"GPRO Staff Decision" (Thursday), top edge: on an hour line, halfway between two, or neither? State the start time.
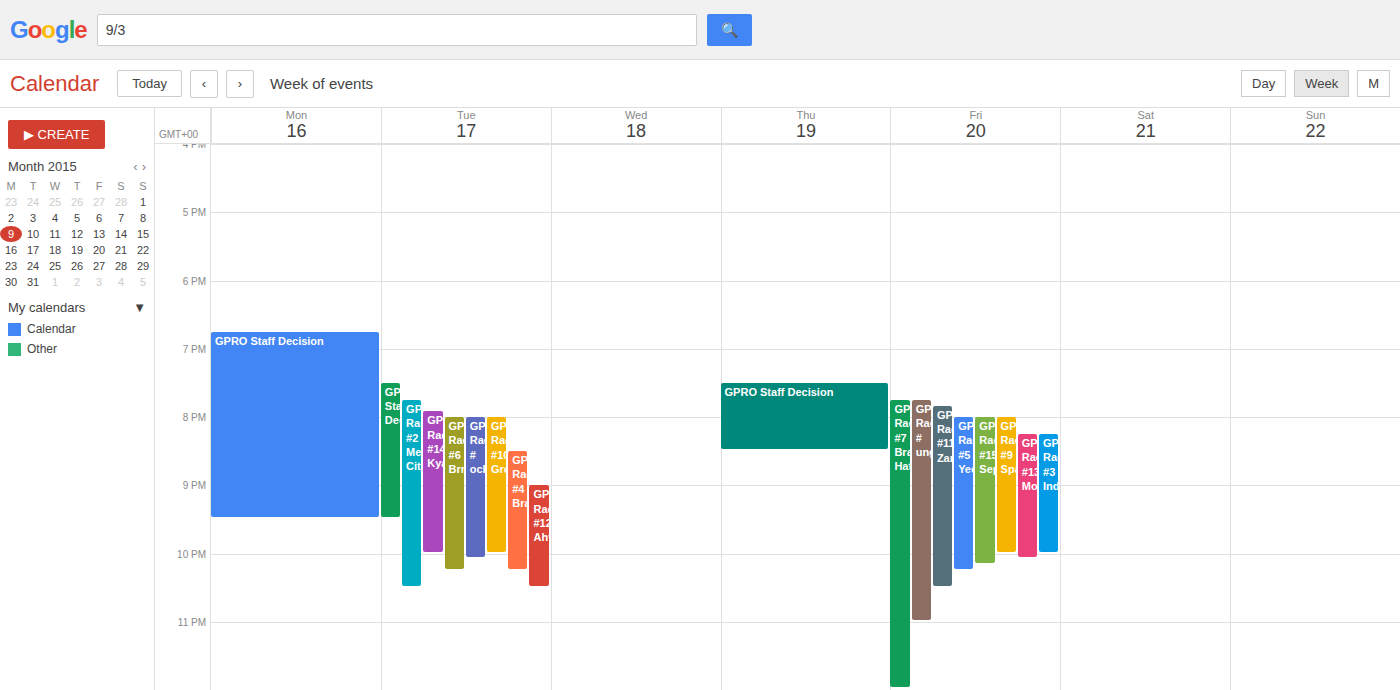
7:30 PM -- halfway between the 7 PM and 8 PM lines.